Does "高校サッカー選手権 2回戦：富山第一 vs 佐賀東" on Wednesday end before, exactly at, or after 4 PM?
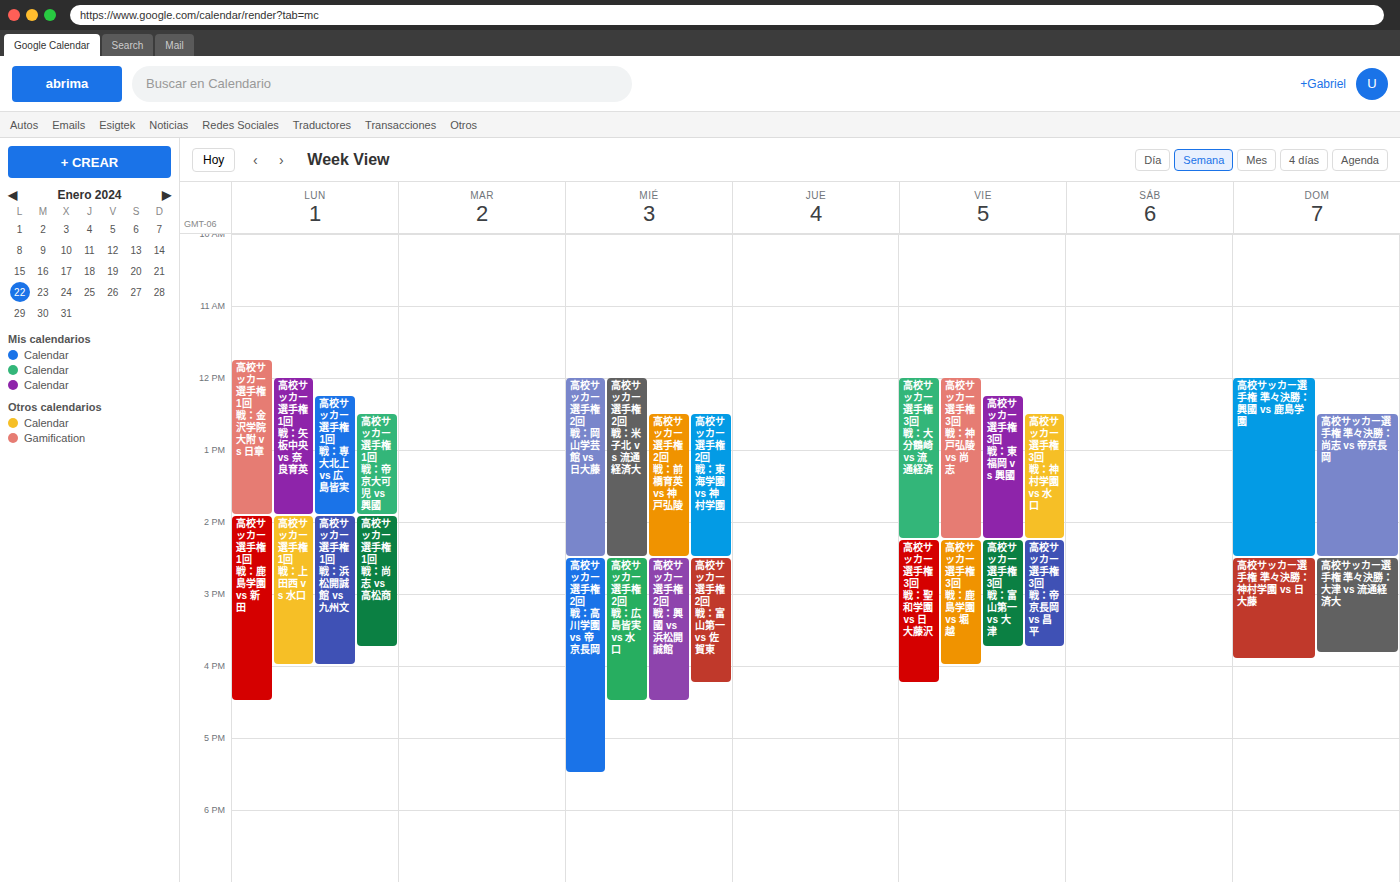
4:15 PM -- after 4 PM, 15 minutes below the 4 PM line.